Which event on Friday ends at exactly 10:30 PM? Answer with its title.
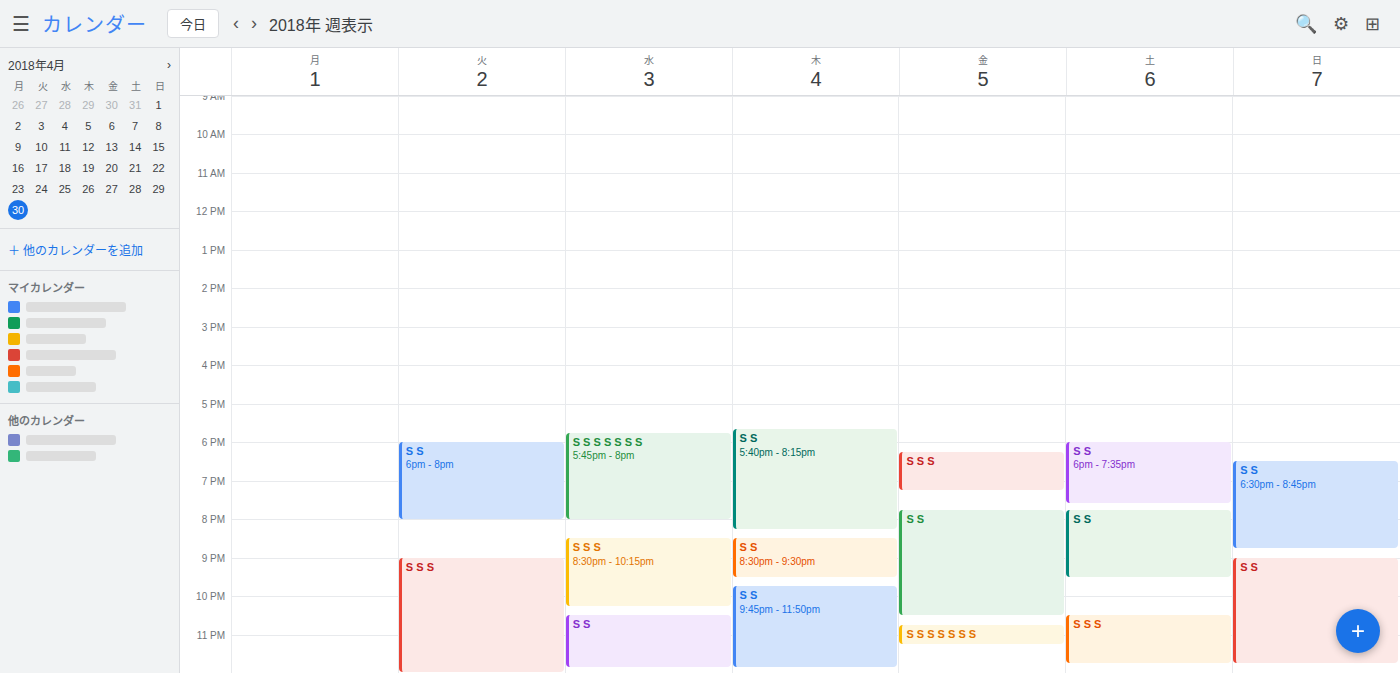
"S S"